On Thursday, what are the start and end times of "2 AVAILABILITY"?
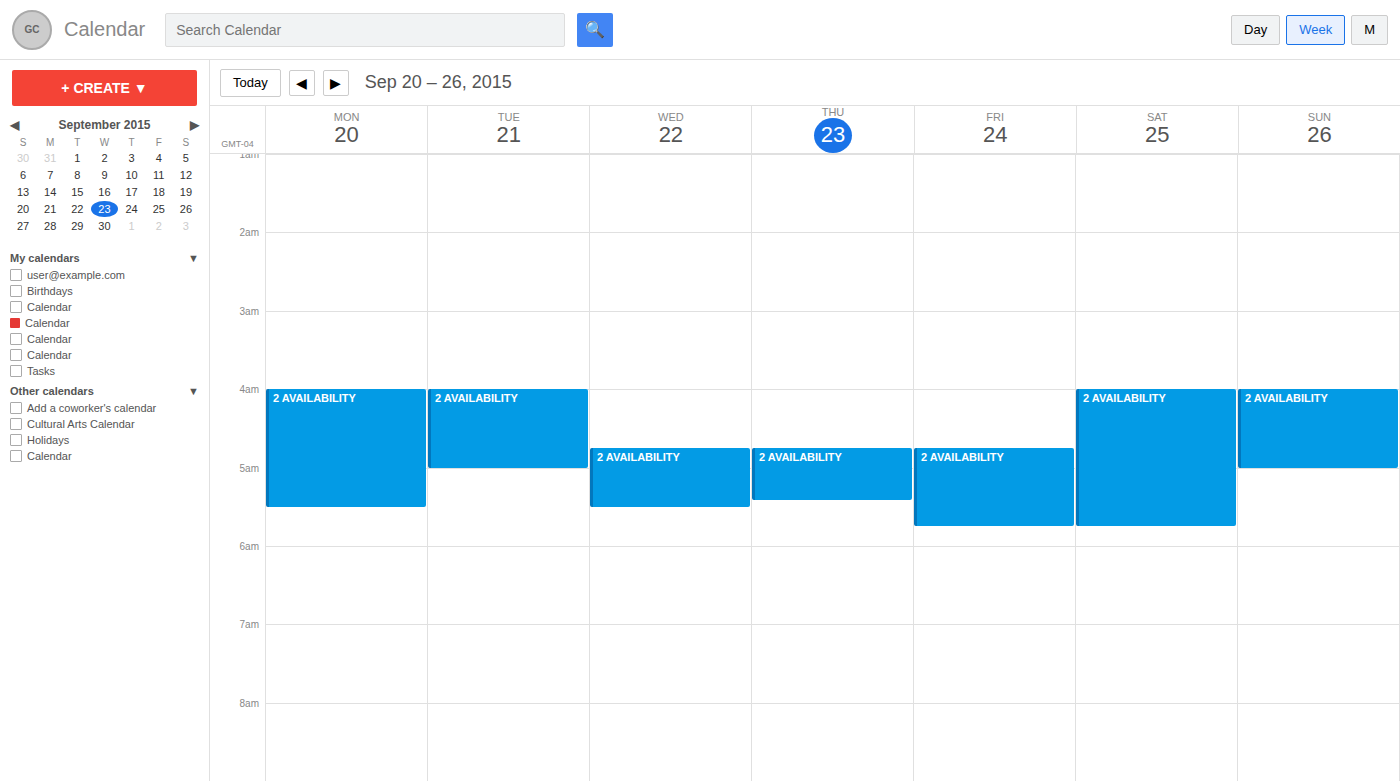
4:45 AM to 5:25 AM